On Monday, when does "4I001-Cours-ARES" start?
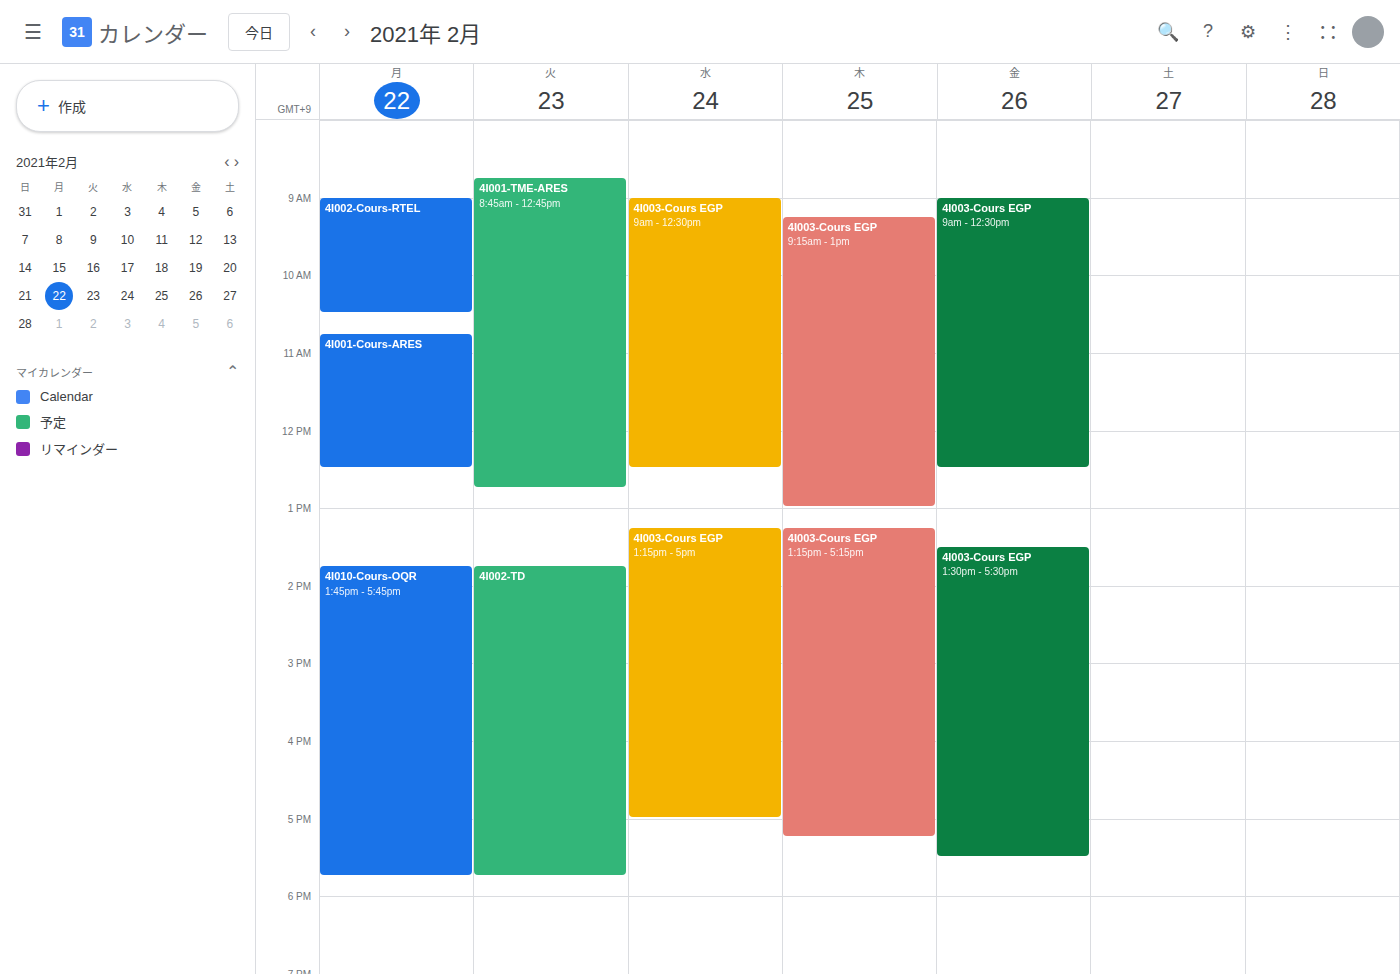
10:45 AM